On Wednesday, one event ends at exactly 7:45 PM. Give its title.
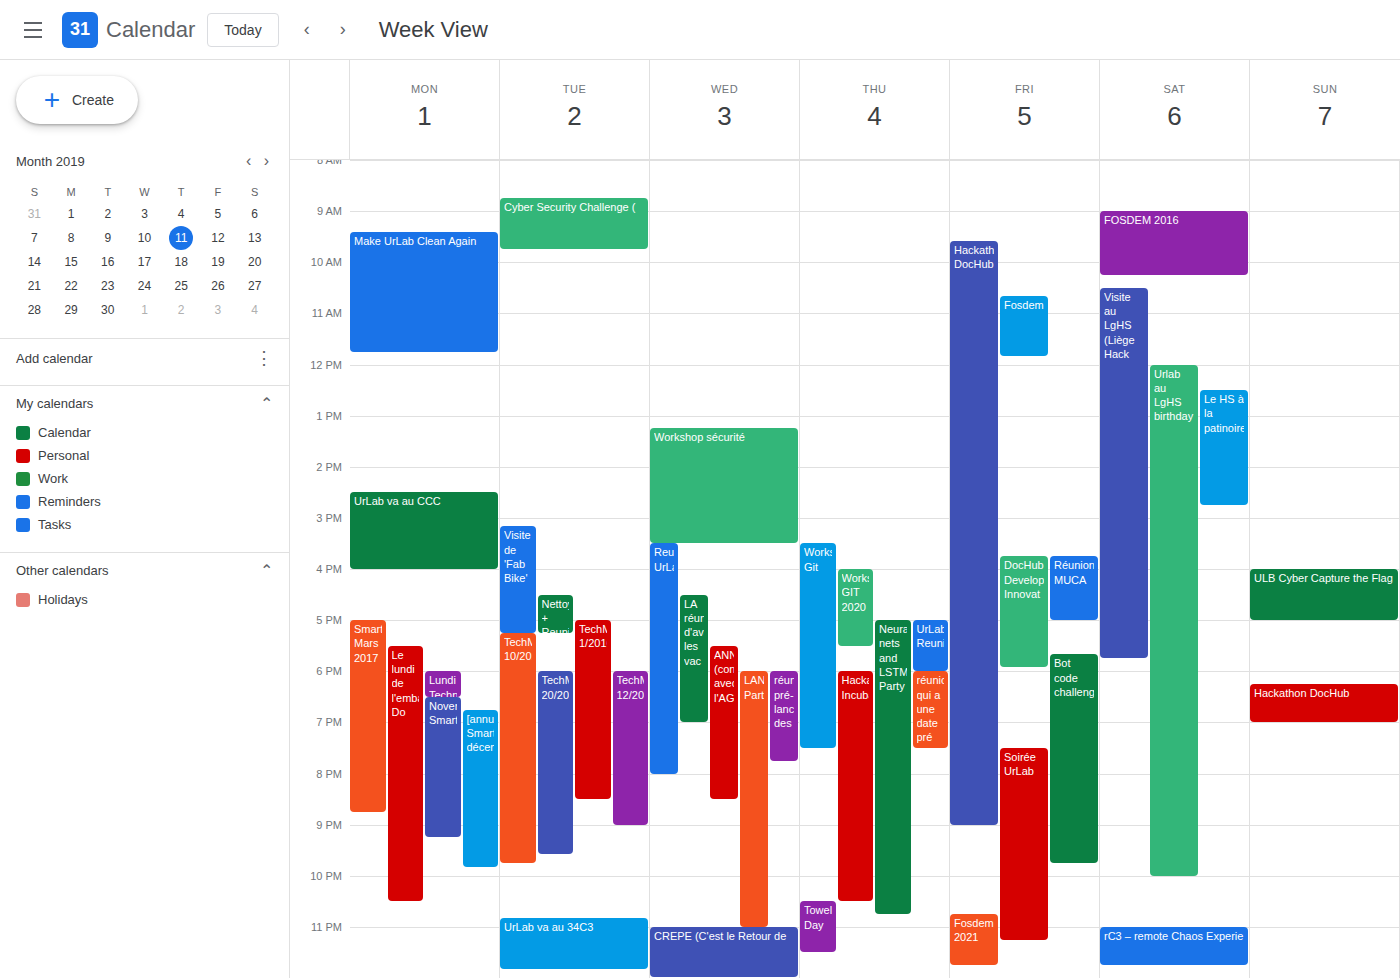
"réunion pré-lancement des"